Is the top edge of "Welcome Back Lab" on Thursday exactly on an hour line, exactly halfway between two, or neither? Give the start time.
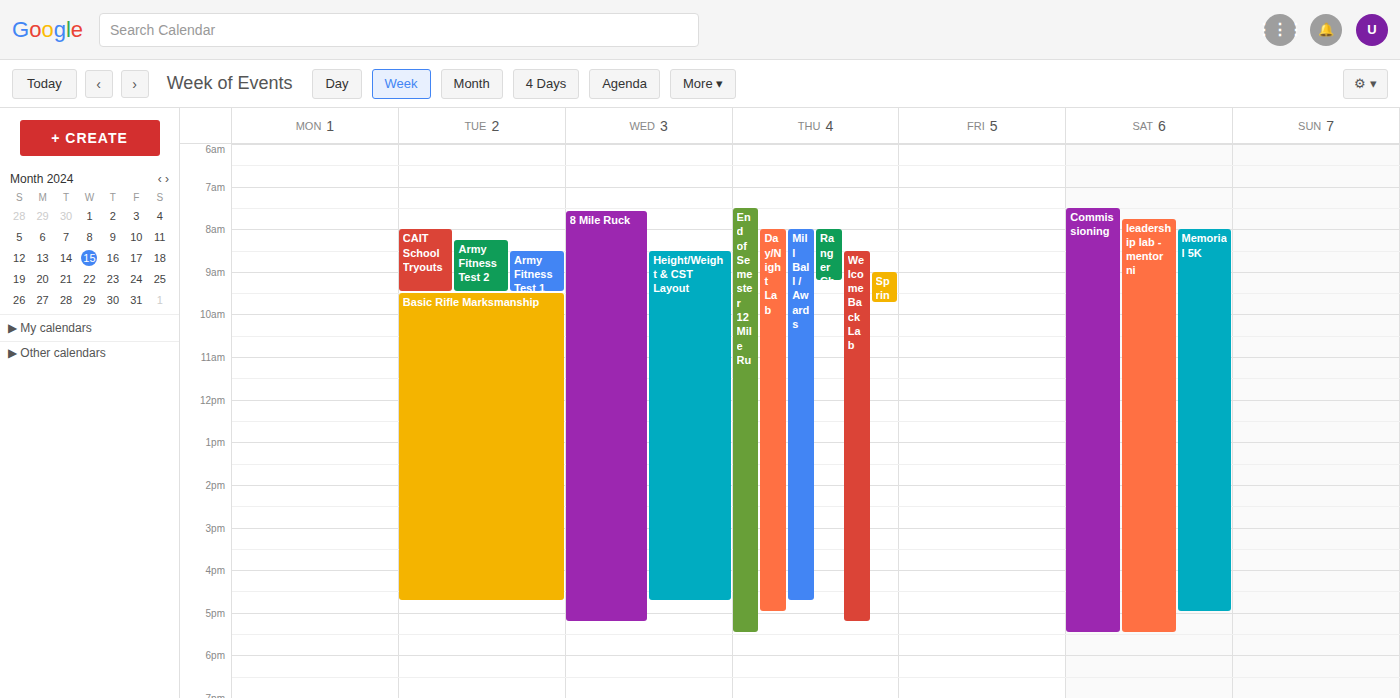
8:30 AM -- halfway between the 8 AM and 9 AM lines.